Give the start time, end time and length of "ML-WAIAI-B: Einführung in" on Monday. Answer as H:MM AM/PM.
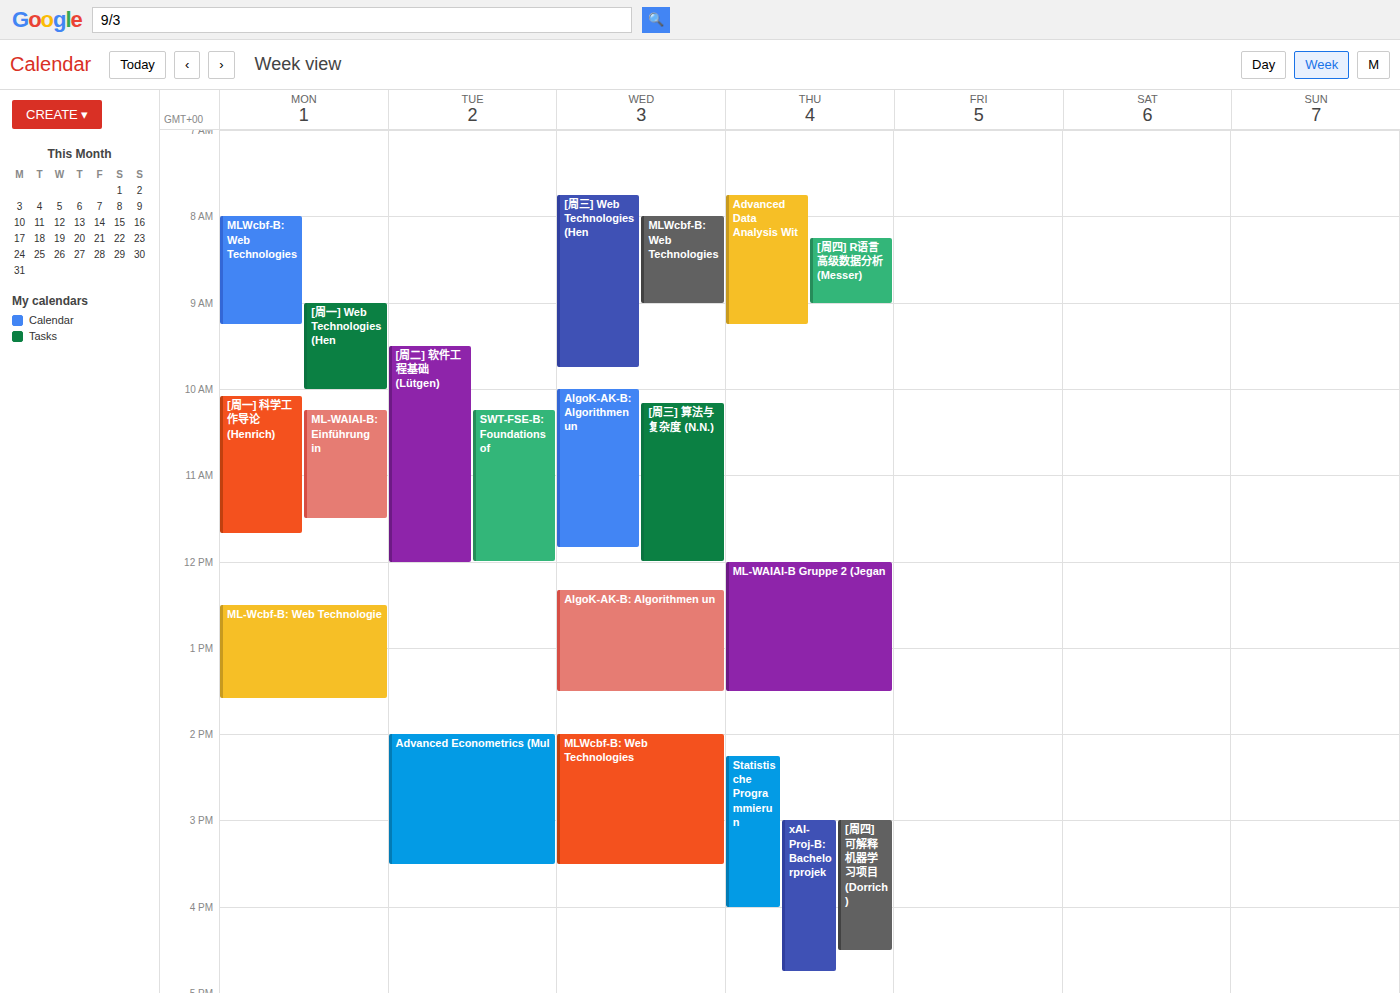
10:15 AM to 11:30 AM, 1 hour 15 minutes